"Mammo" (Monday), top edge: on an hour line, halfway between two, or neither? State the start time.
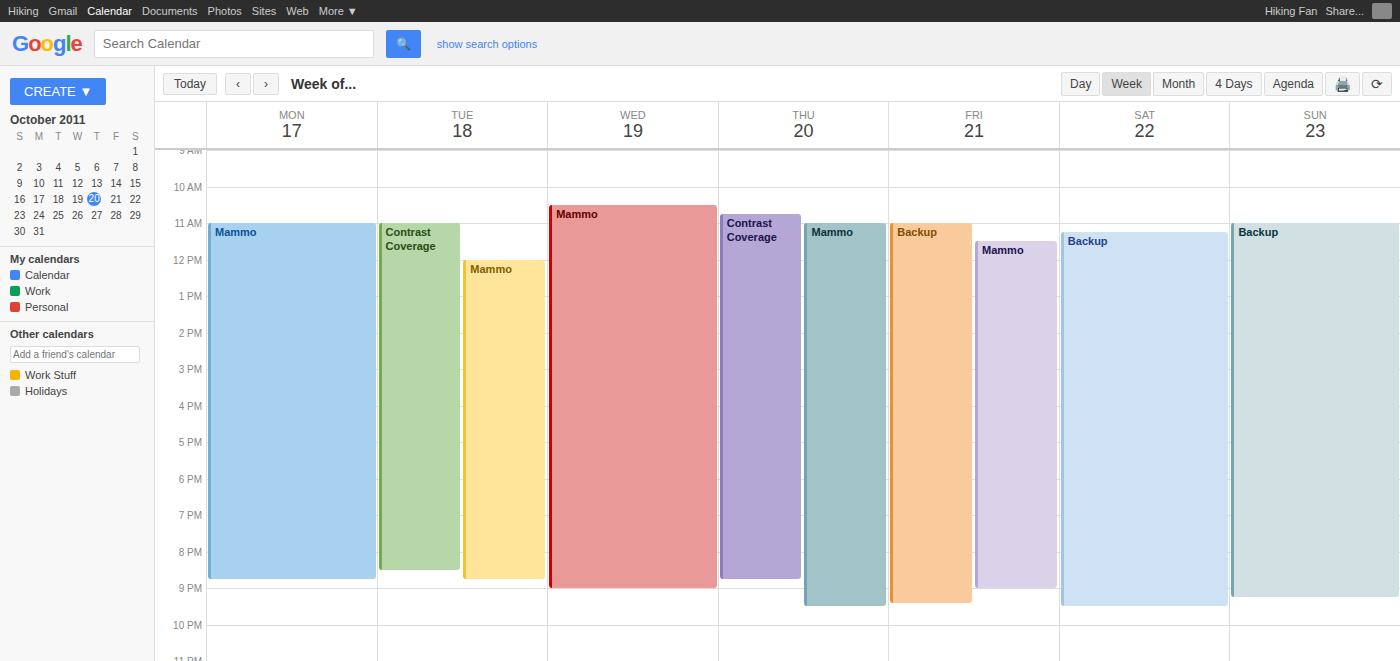
11:00 AM -- exactly on the 11 AM line.